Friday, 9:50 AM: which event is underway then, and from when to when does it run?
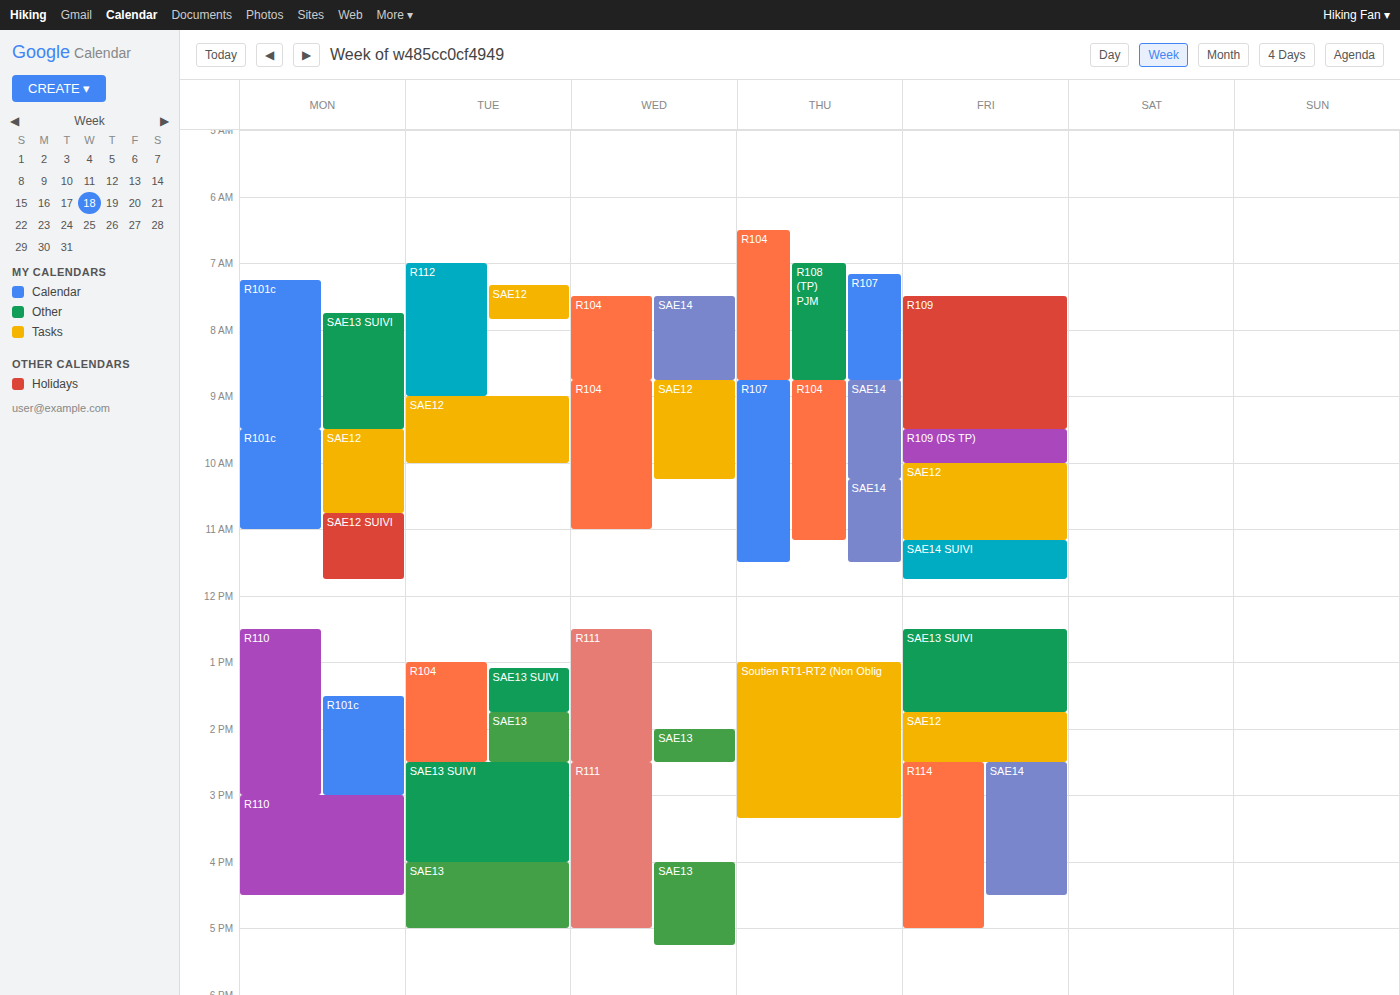
"R109 (DS TP)", 9:30 AM to 10:00 AM